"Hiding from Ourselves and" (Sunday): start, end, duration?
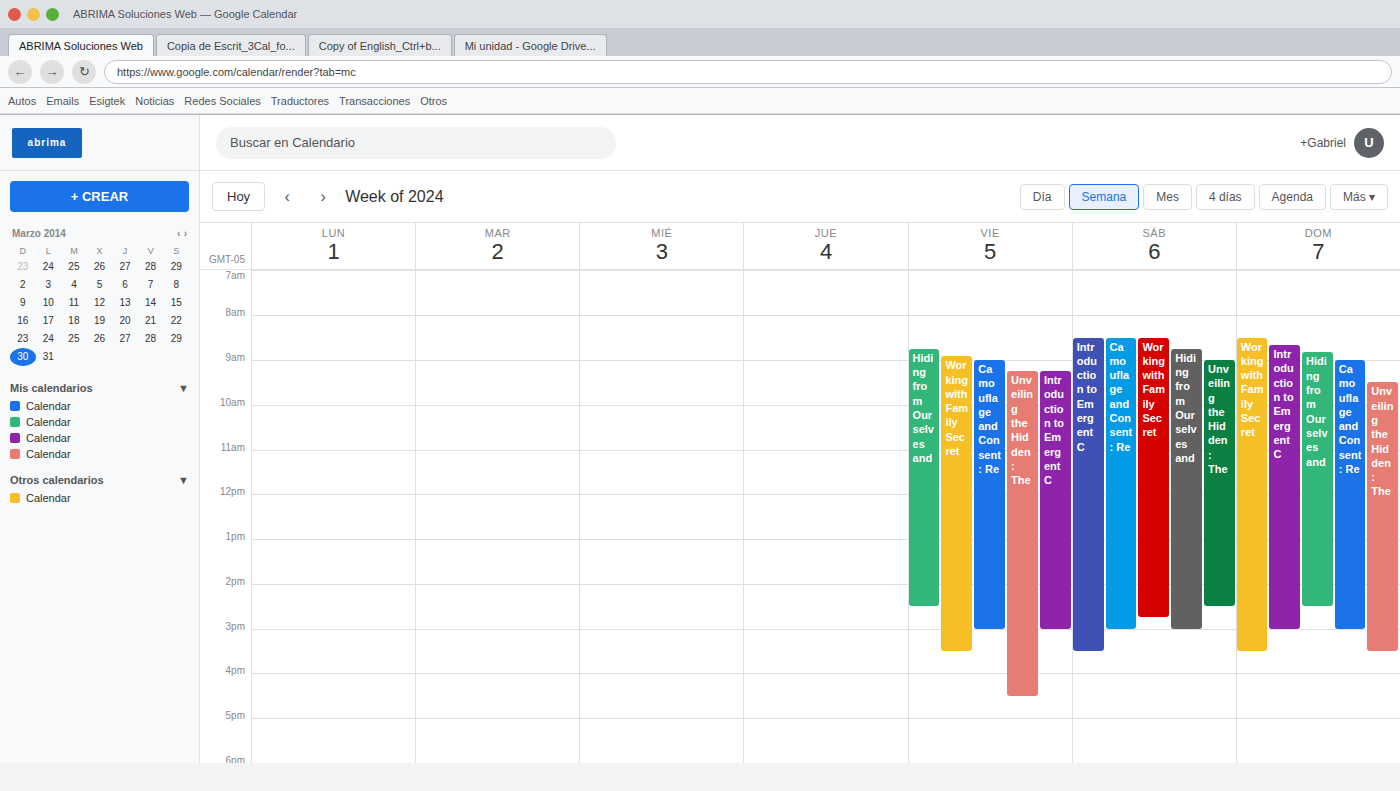
8:50 AM to 2:30 PM, 5 hours 40 minutes